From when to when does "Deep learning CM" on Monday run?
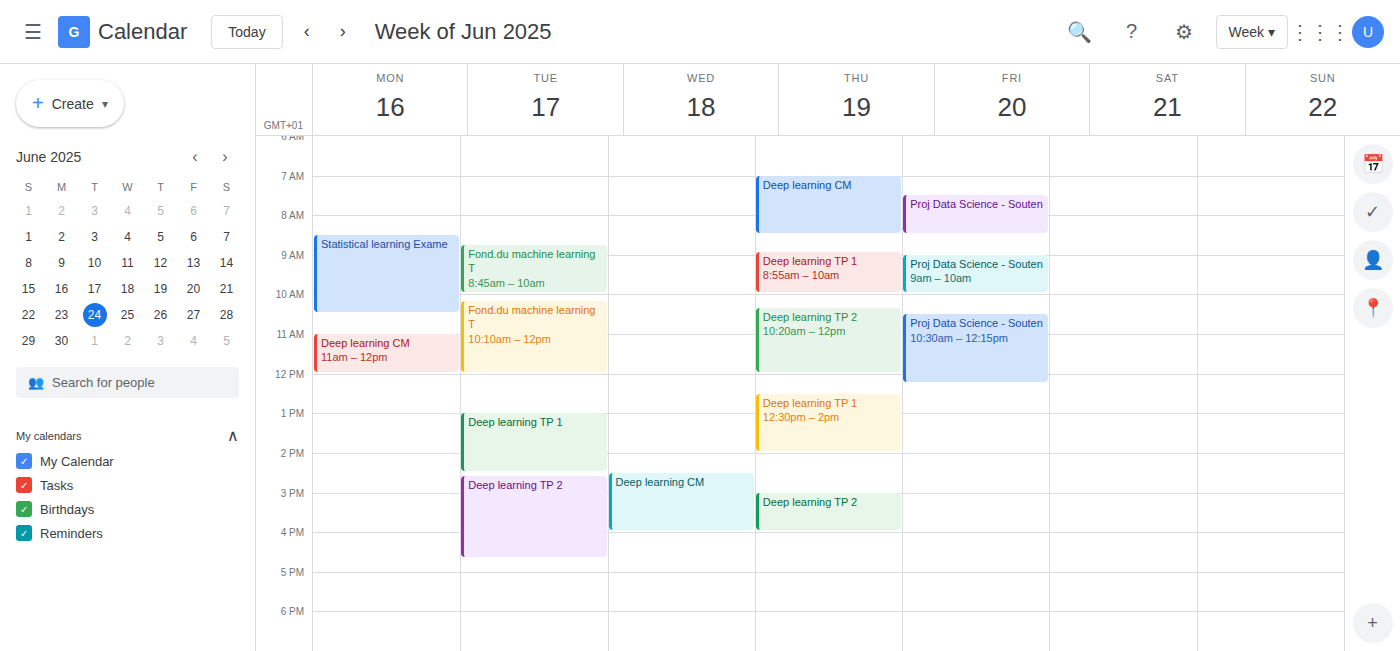
11:00 AM to 12:00 PM